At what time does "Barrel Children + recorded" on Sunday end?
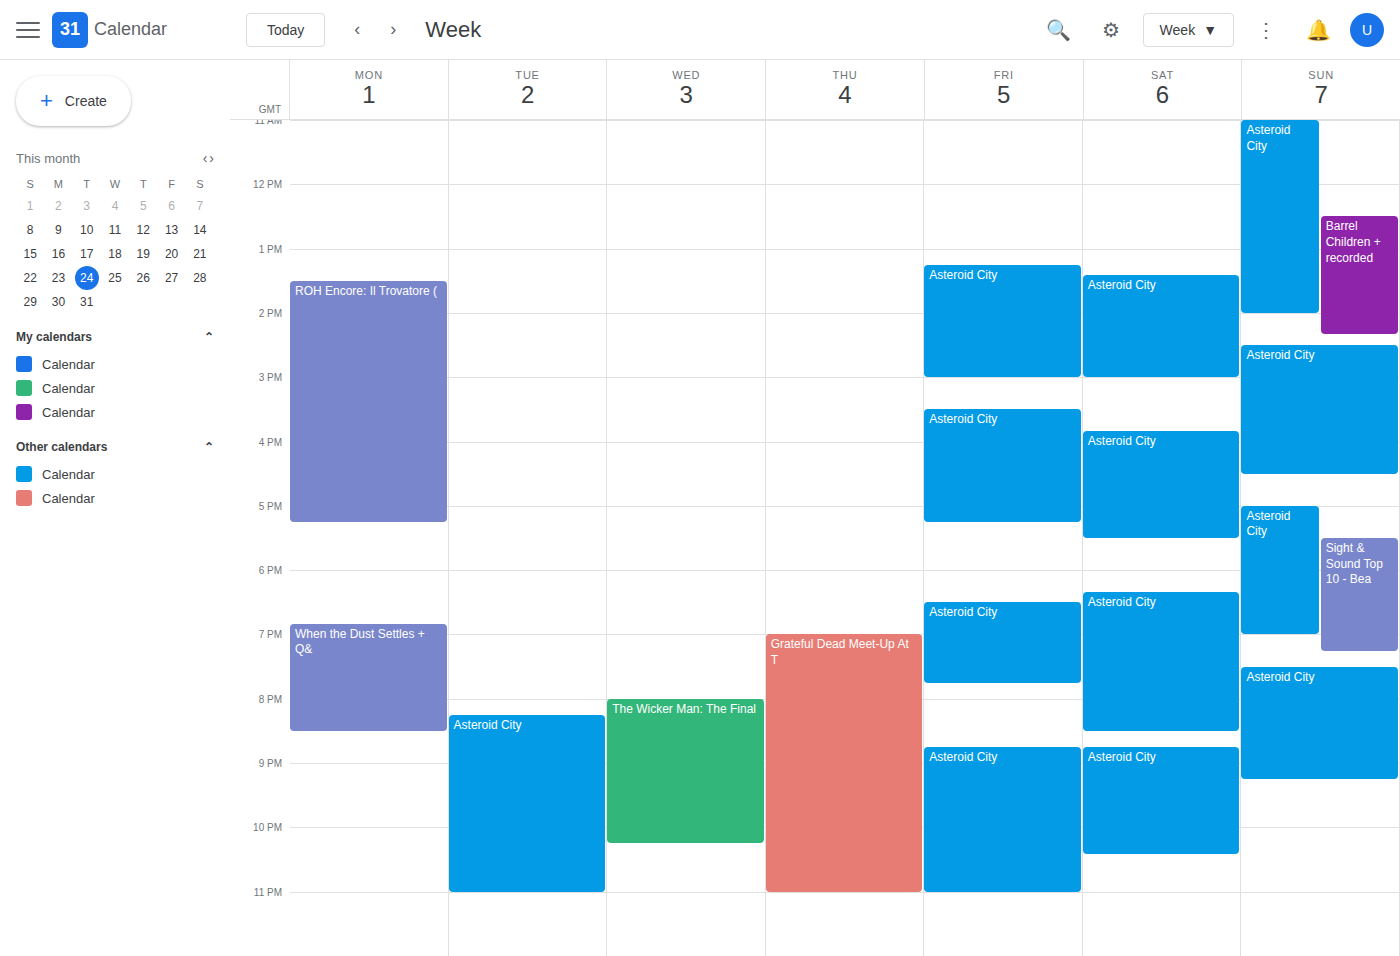
2:20 PM